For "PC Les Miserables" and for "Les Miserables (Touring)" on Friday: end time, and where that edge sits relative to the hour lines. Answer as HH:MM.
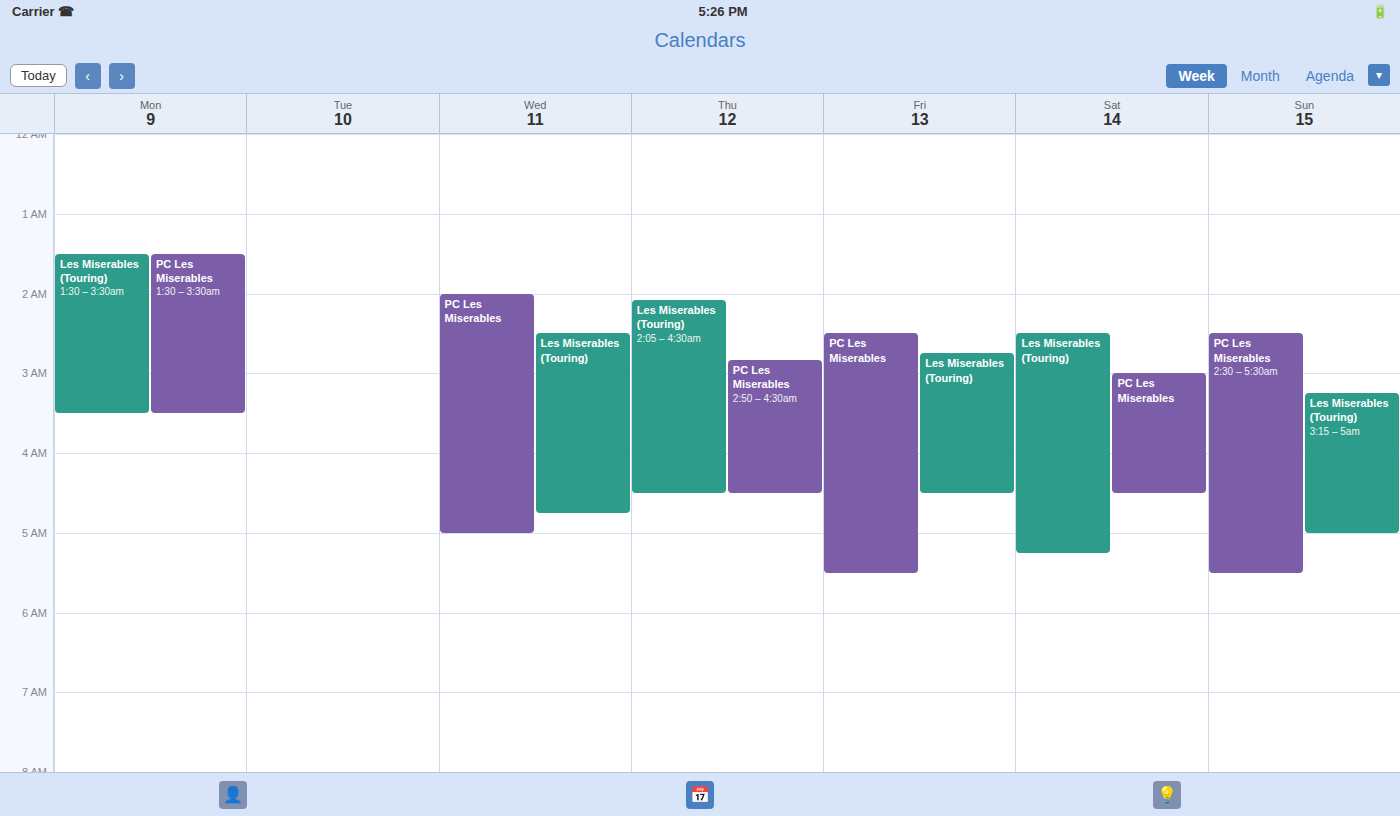
"PC Les Miserables": 05:30, halfway between the 05:00 and 06:00 lines. "Les Miserables (Touring)": 04:30, halfway between the 04:00 and 05:00 lines.